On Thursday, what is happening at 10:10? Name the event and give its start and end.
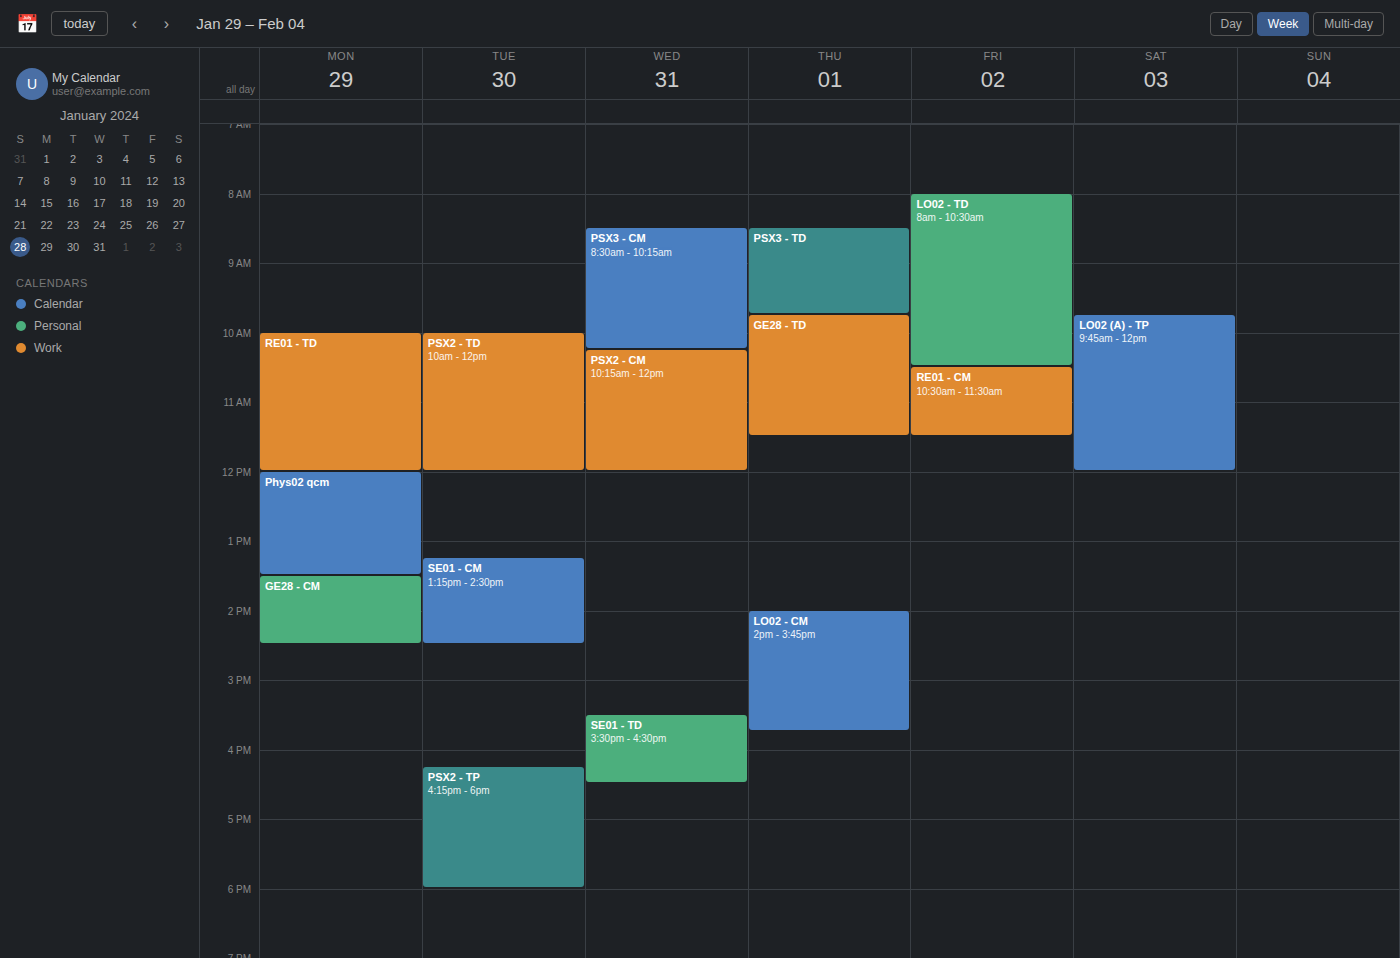
"GE28 - TD", 09:45 to 11:30